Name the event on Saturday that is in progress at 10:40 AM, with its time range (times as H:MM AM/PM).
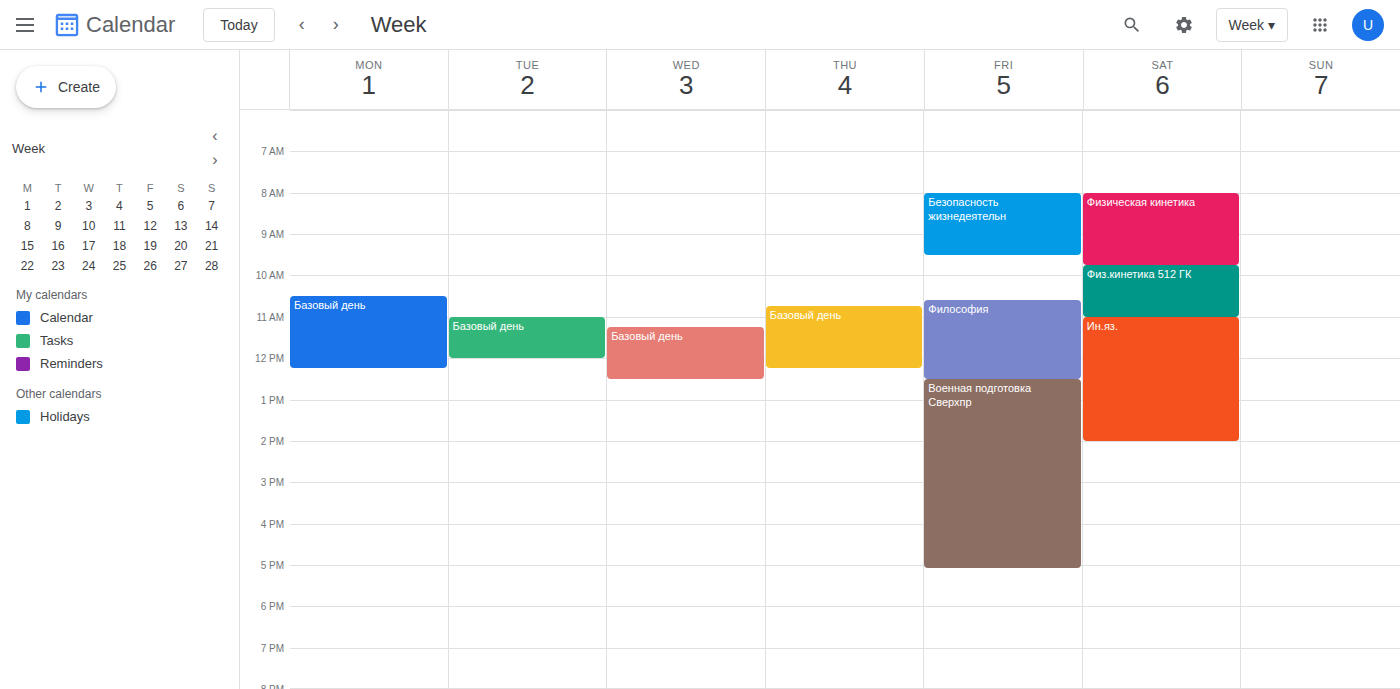
"Физ.кинетика 512 ГК", 9:45 AM to 11:00 AM